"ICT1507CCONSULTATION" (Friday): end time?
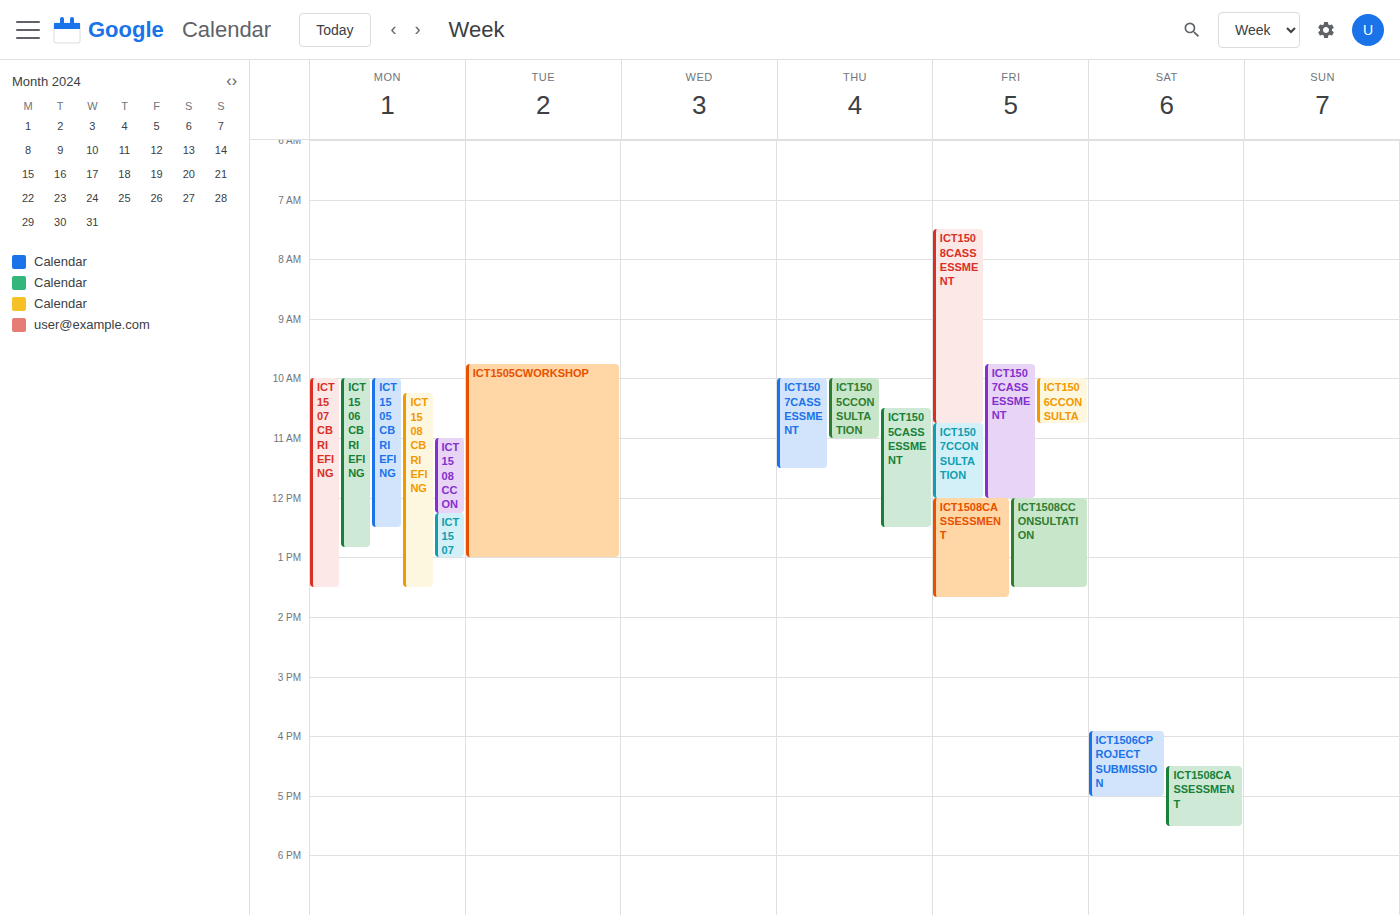
12:00 PM